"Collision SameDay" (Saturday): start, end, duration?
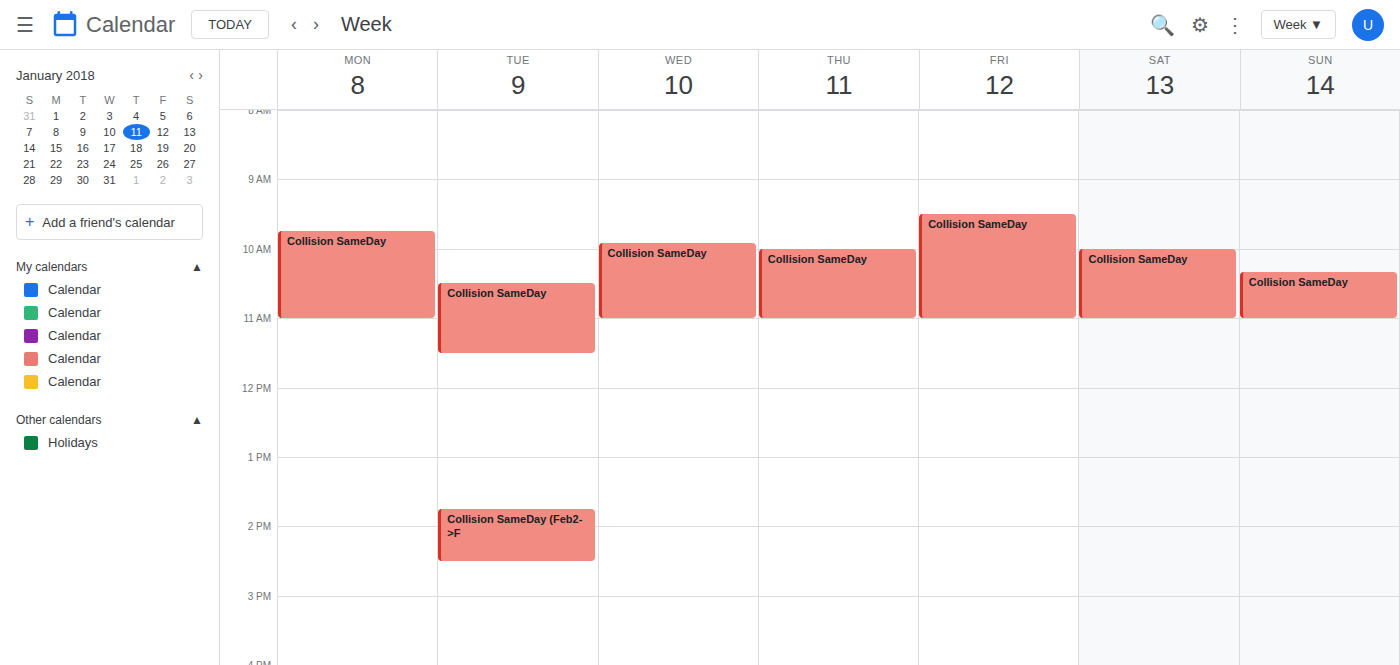
10:00 AM to 11:00 AM, 1 hour